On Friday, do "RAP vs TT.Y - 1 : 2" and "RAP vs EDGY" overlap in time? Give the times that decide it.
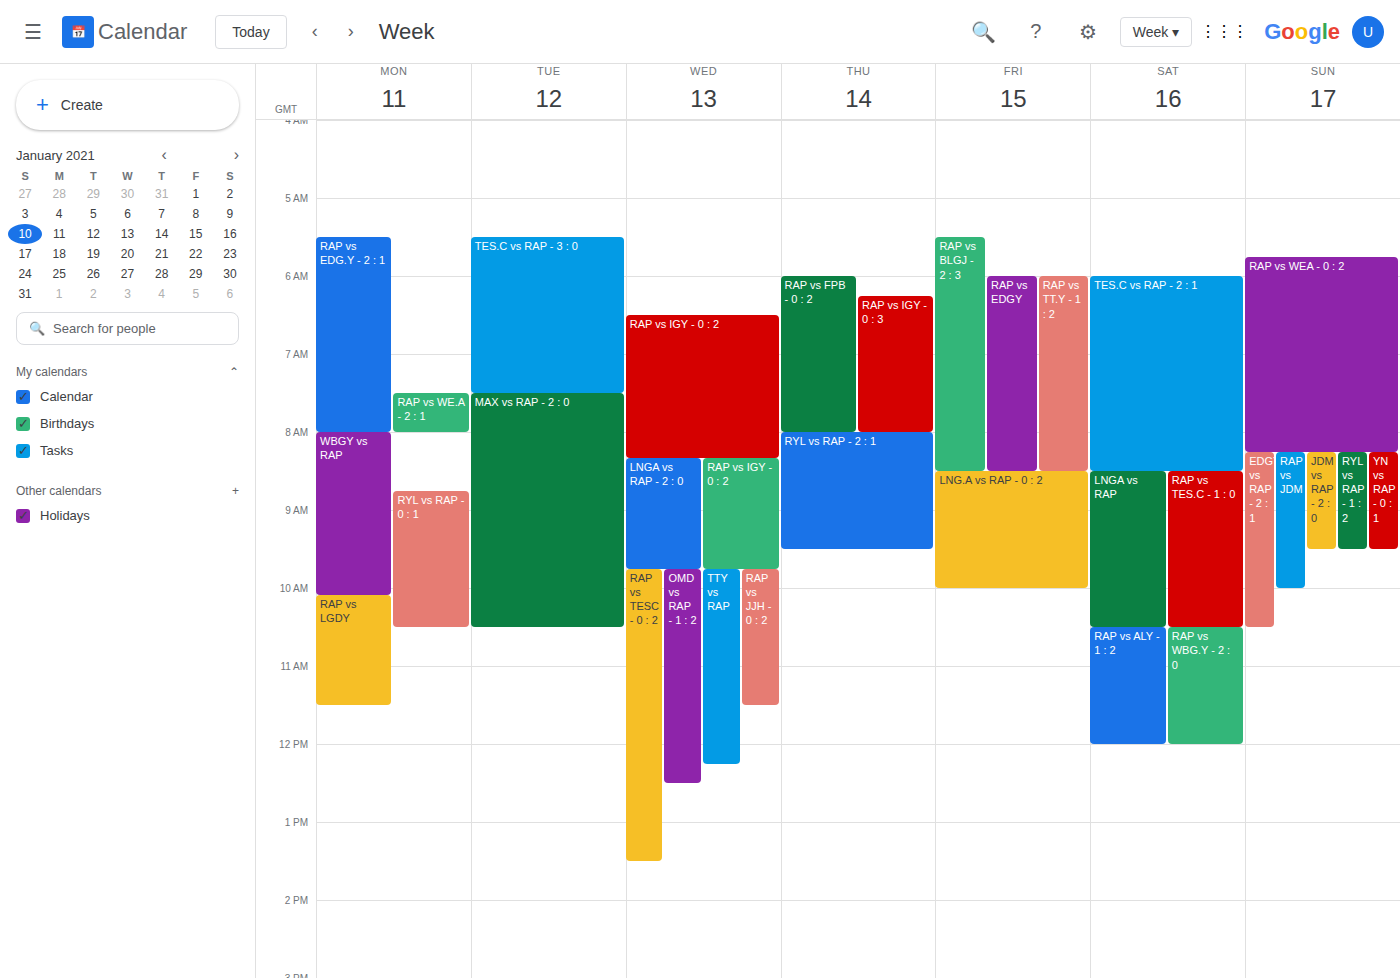
"RAP vs EDGY" runs 6:00 AM to 8:30 AM, inside "RAP vs TT.Y - 1 : 2" -- they overlap.